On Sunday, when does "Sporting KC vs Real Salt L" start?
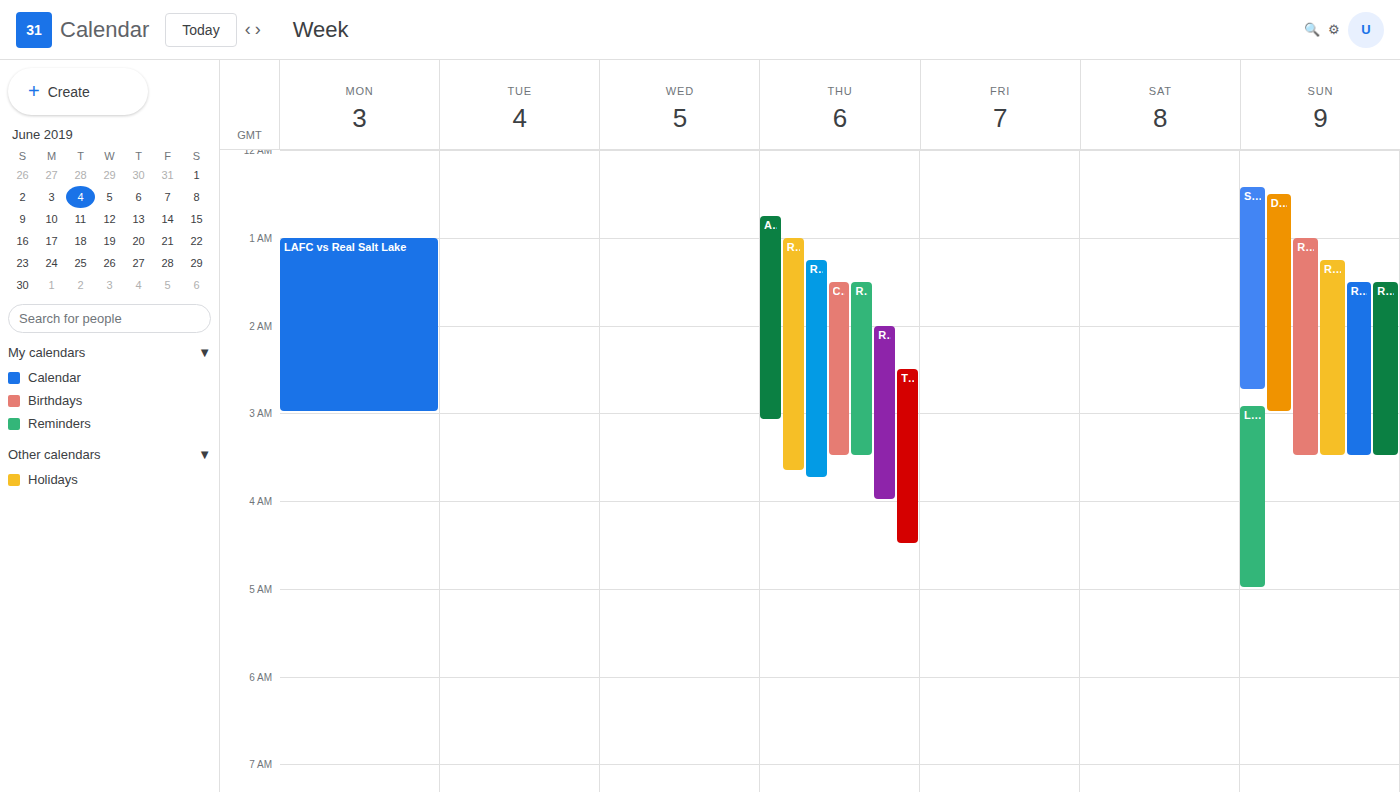
00:25